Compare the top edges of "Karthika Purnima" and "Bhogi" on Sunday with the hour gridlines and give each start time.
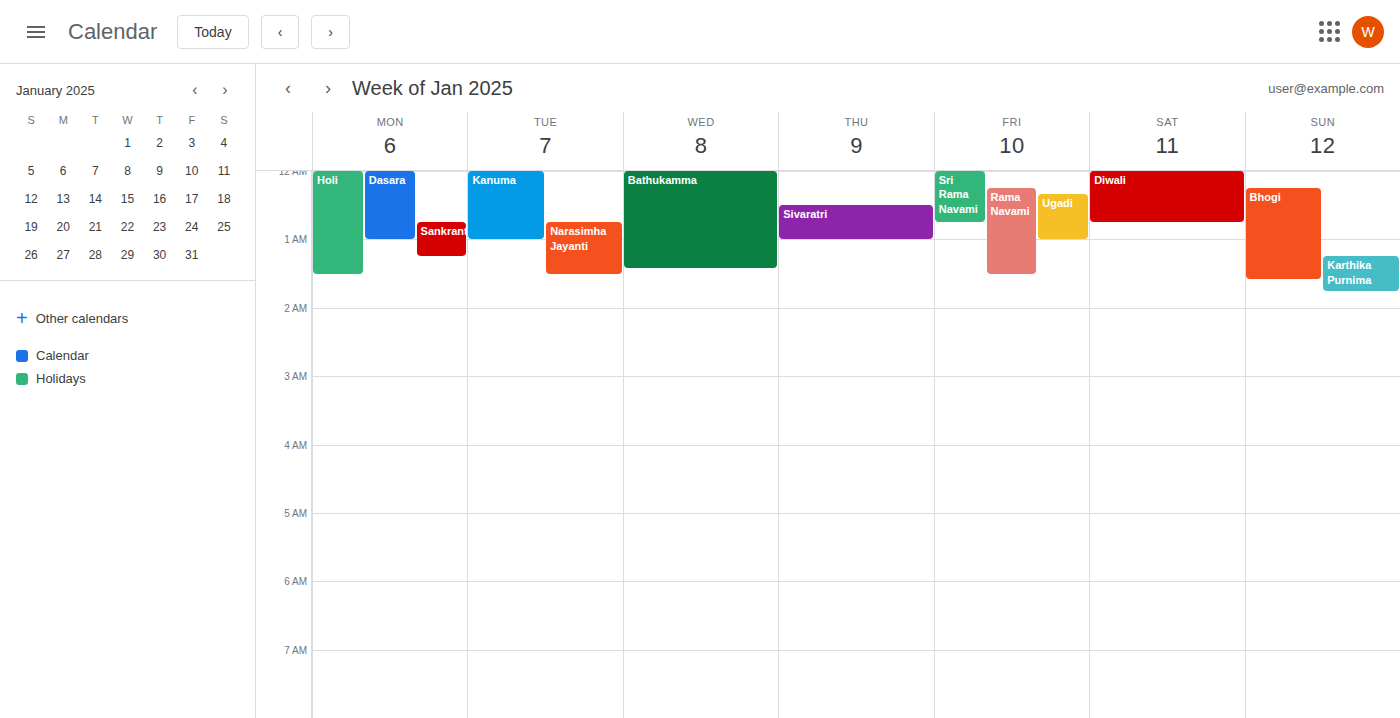
"Karthika Purnima": 1:15 AM, neither: a quarter of the way from the 1 AM line to the 2 AM line. "Bhogi": 12:15 AM, neither: a quarter of the way from the 12 AM line to the 1 AM line.